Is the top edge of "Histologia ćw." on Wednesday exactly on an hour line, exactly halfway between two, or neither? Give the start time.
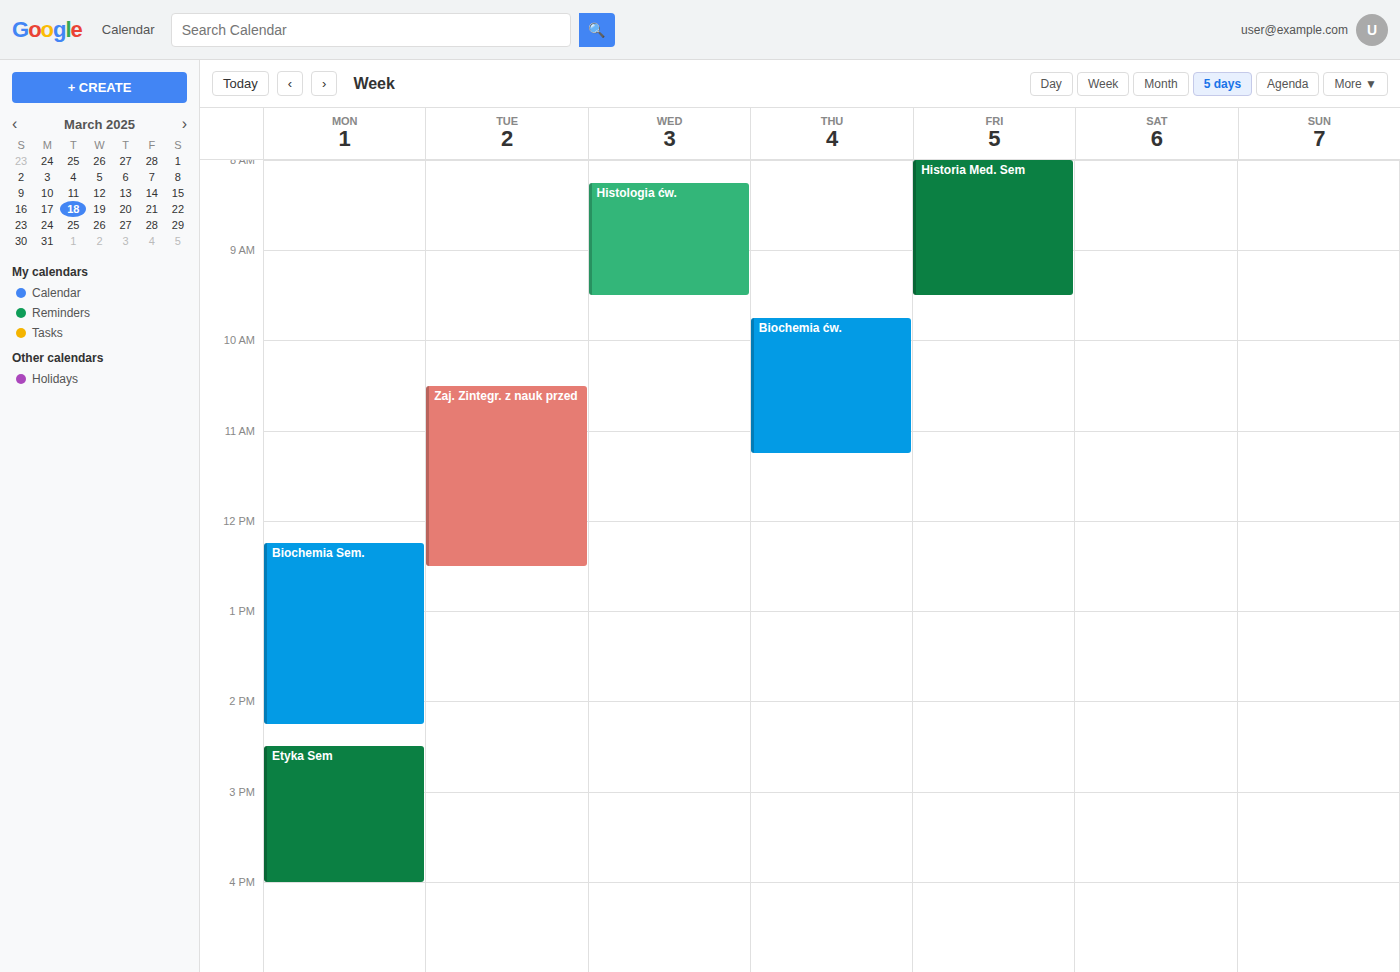
8:15 AM -- neither: a quarter of the way from the 8 AM line to the 9 AM line.